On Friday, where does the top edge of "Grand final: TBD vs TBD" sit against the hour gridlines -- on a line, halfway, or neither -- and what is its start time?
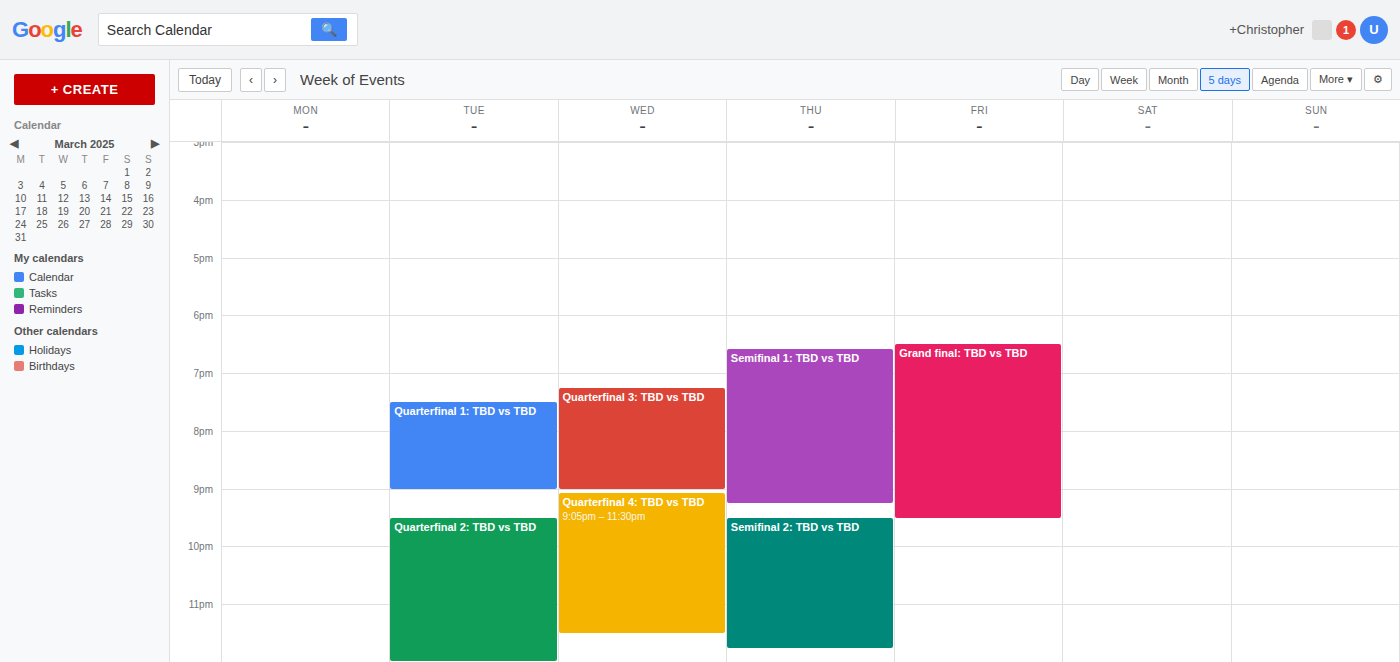
18:30 -- halfway between the 18:00 and 19:00 lines.